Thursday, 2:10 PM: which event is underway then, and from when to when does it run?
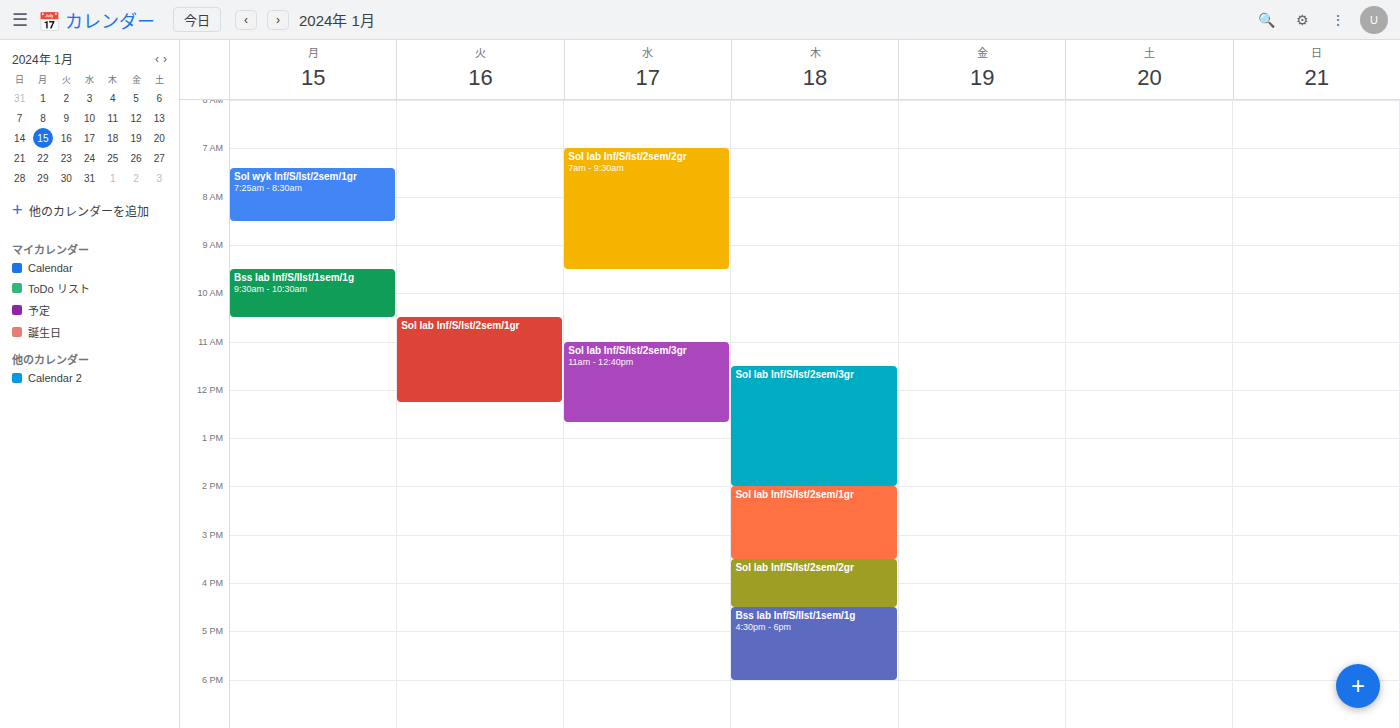
"SoI lab Inf/S/Ist/2sem/1gr", 2:00 PM to 3:30 PM